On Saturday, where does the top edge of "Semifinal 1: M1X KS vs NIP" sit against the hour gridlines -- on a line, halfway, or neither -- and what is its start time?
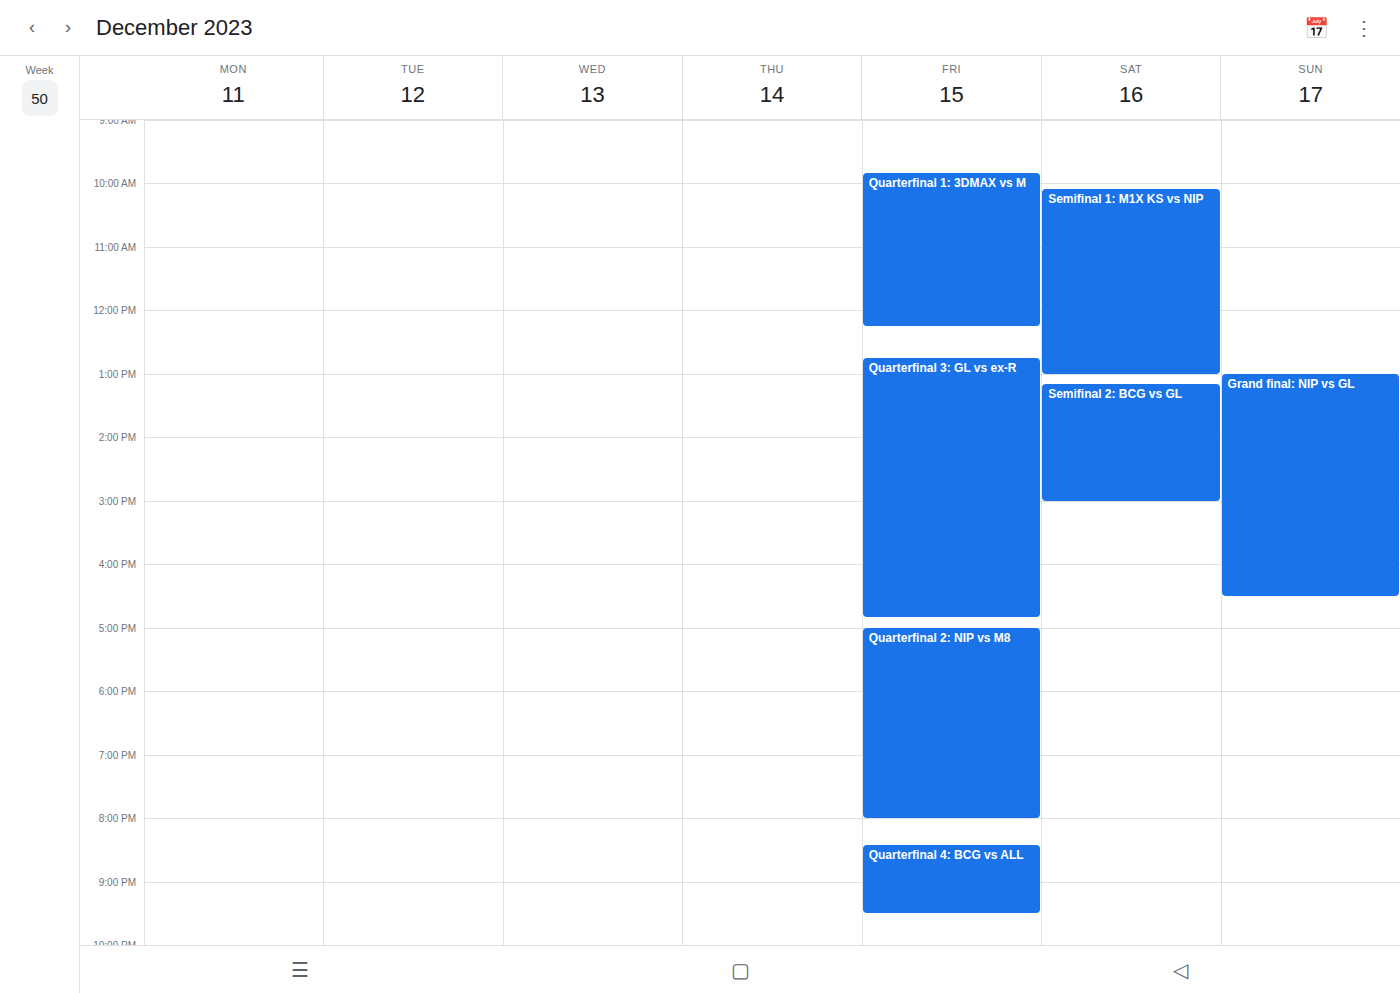
10:05 AM -- neither: 5 minutes below the 10 AM line and 55 minutes above the 11 AM line.